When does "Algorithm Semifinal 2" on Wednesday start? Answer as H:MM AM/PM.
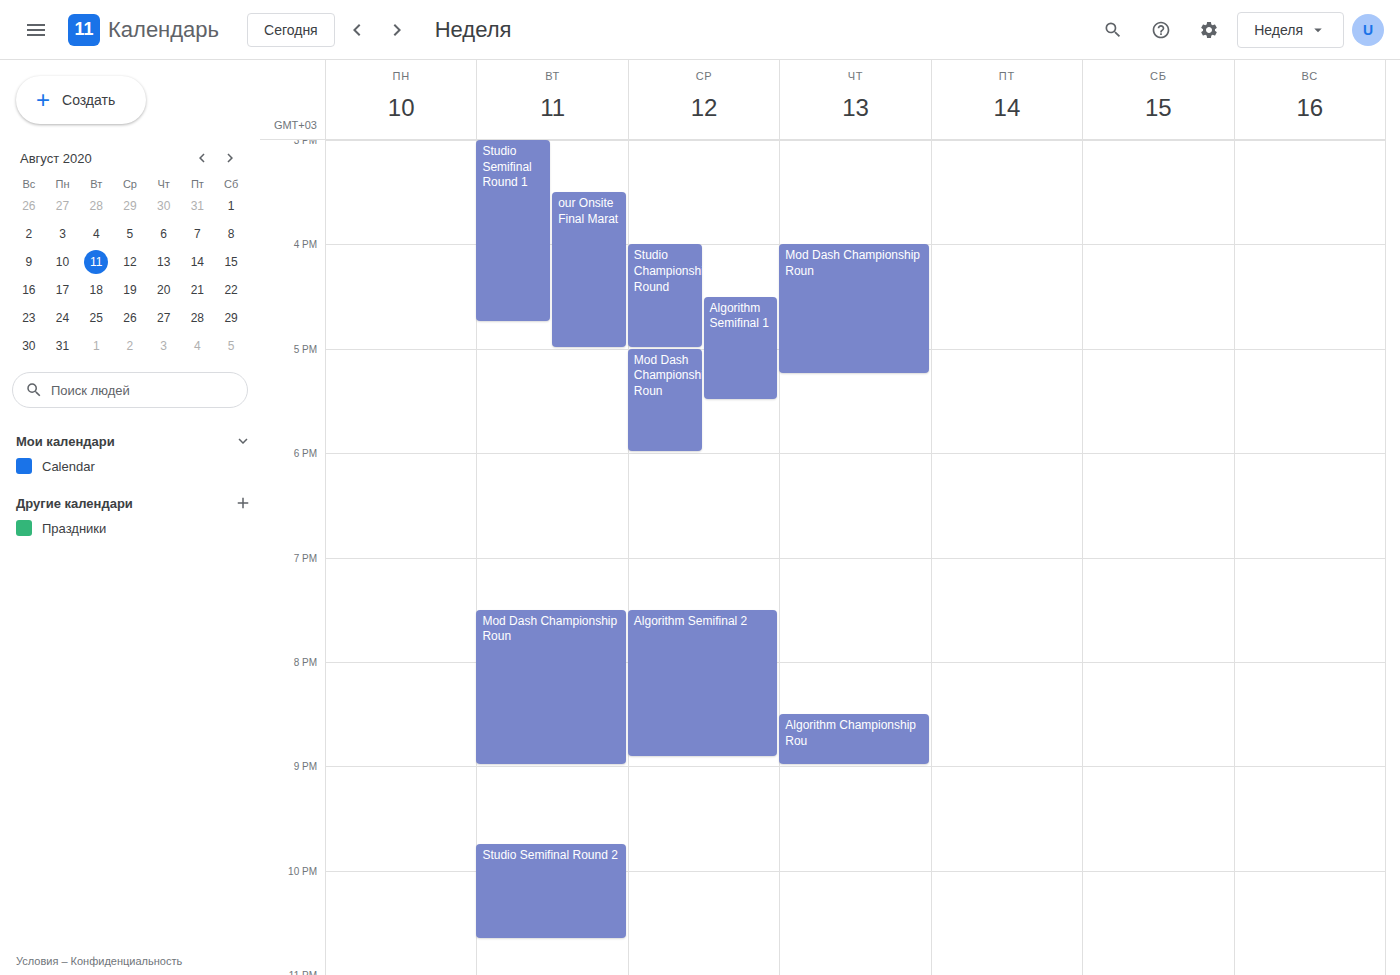
7:30 PM